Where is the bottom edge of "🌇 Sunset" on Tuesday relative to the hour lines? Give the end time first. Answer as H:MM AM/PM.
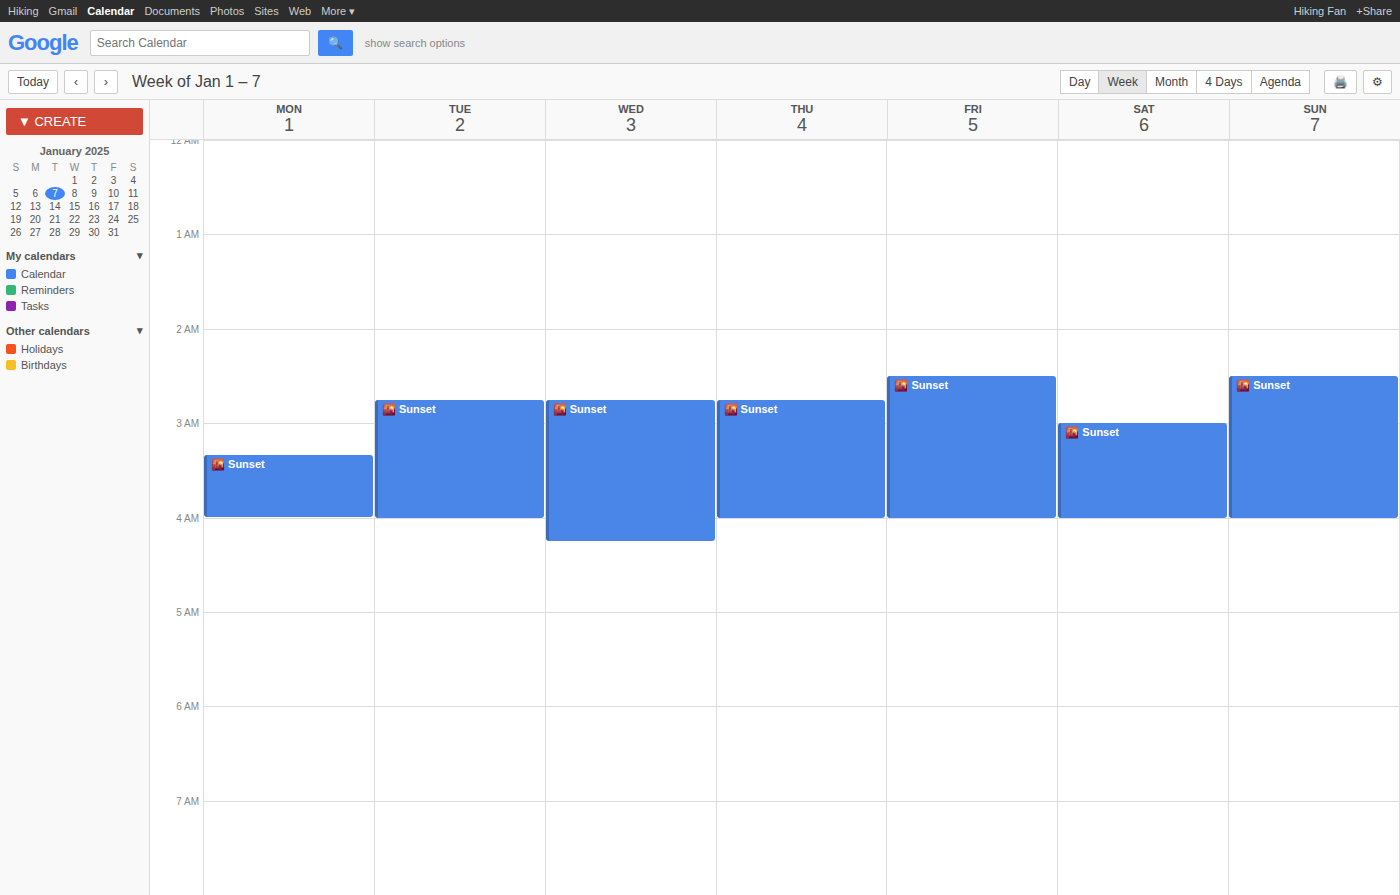
4:00 AM -- exactly on the 4 AM line.